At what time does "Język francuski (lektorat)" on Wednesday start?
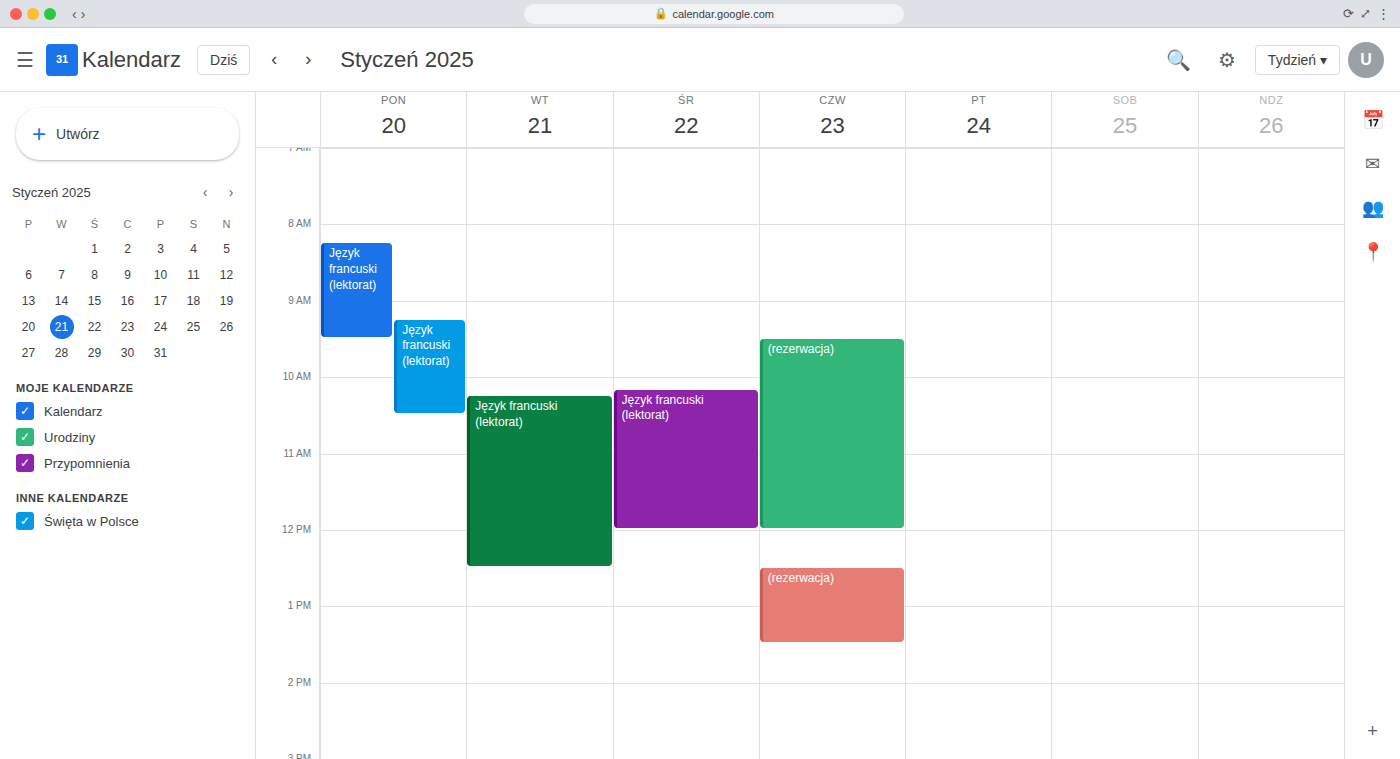
10:10 AM